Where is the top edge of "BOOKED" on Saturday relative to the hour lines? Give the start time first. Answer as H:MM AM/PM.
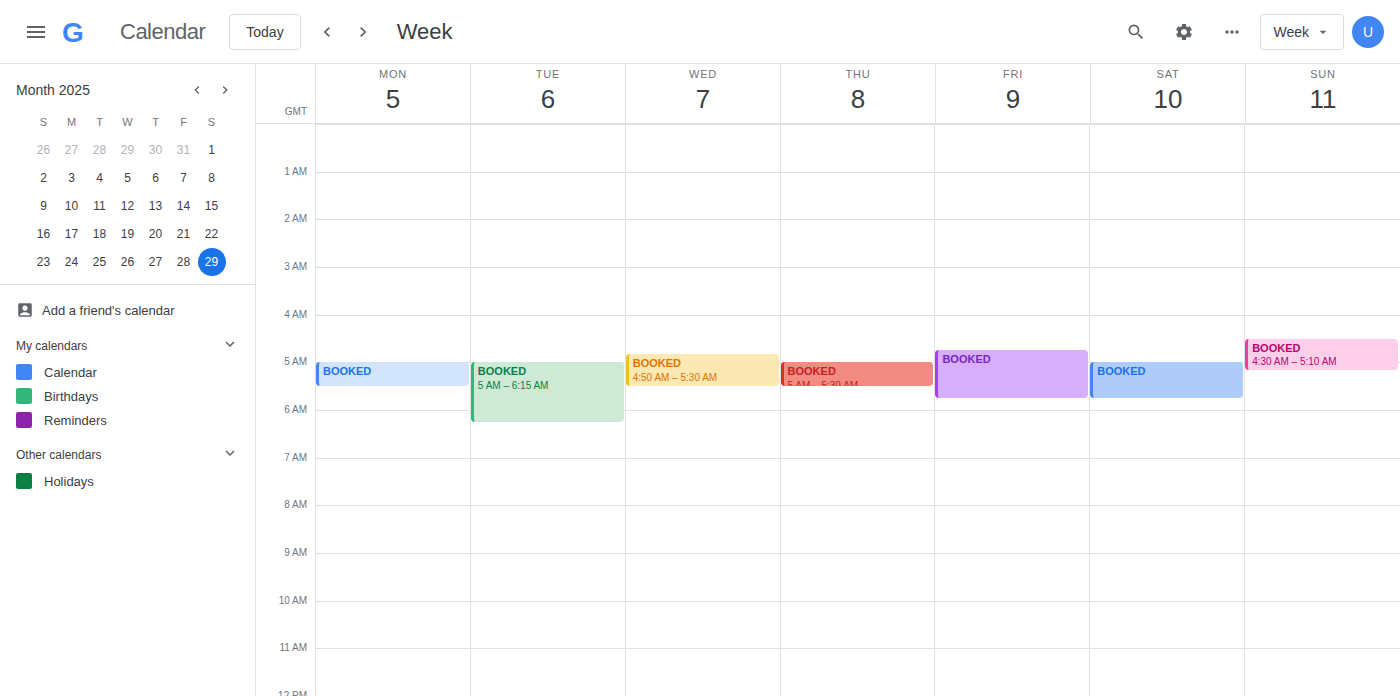
5:00 AM -- exactly on the 5 AM line.